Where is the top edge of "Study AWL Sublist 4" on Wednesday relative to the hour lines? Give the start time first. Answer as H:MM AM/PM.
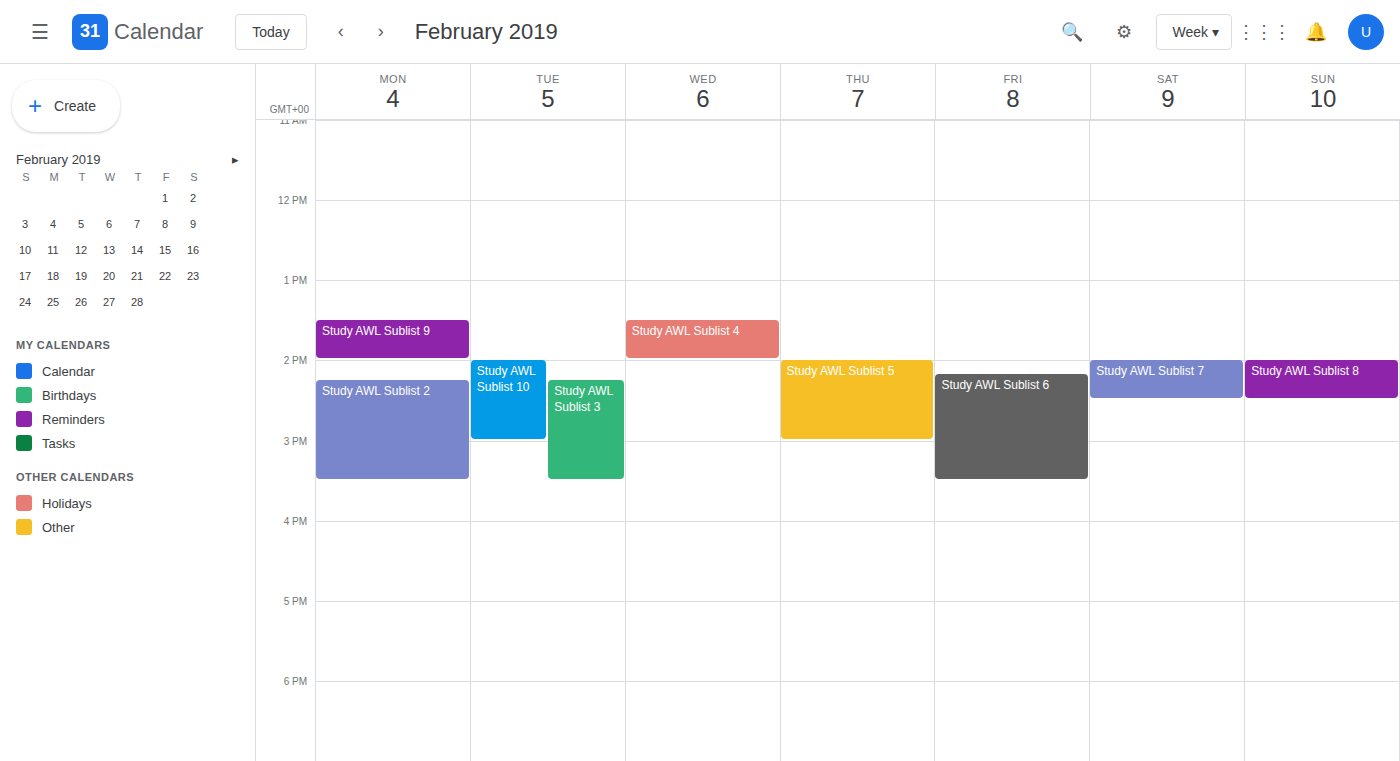
1:30 PM -- halfway between the 1 PM and 2 PM lines.